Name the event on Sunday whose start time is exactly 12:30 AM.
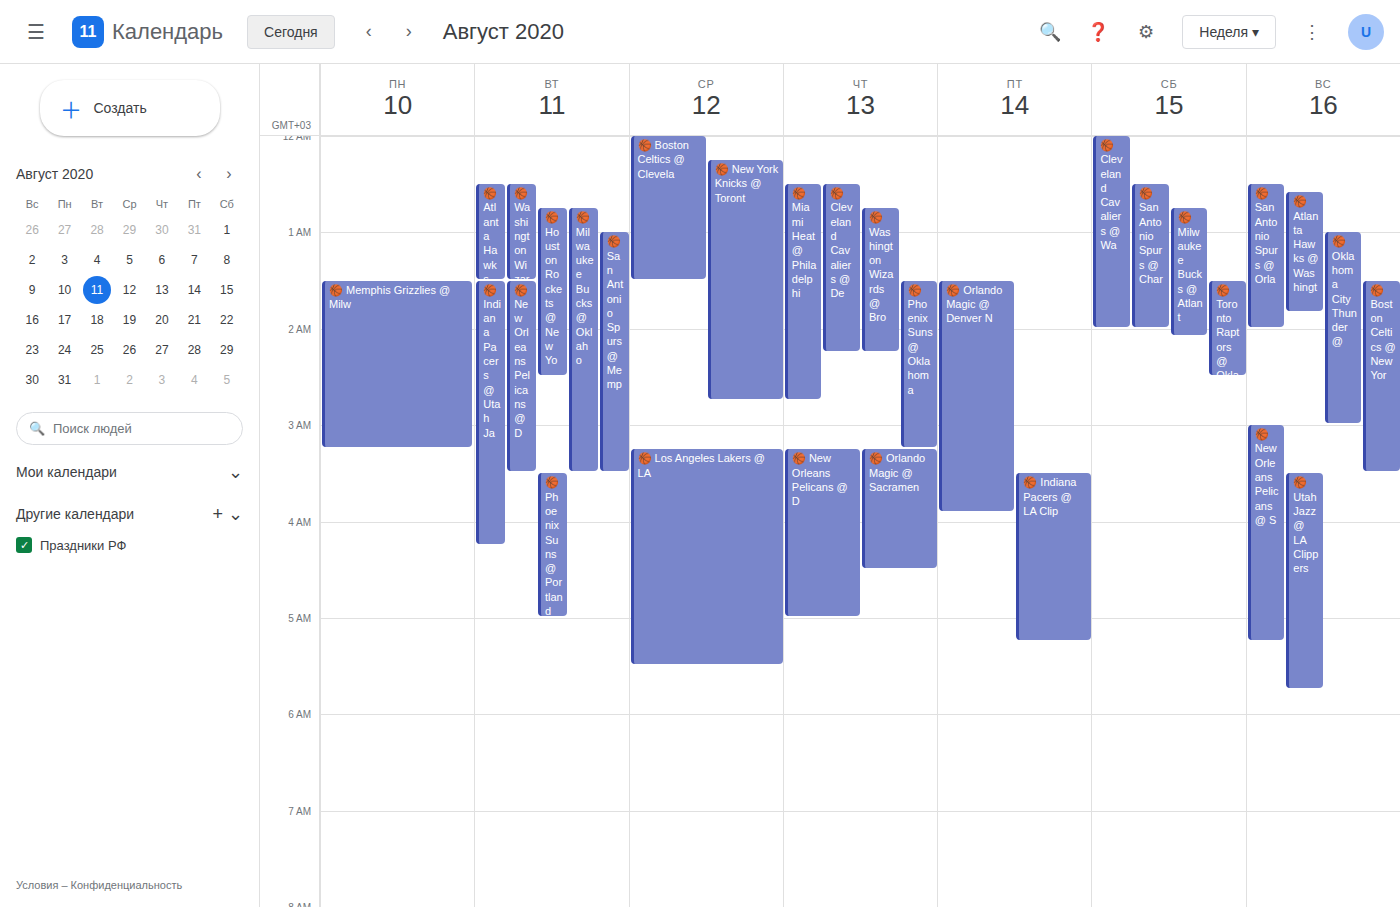
"🏀 San Antonio Spurs @ Orla"